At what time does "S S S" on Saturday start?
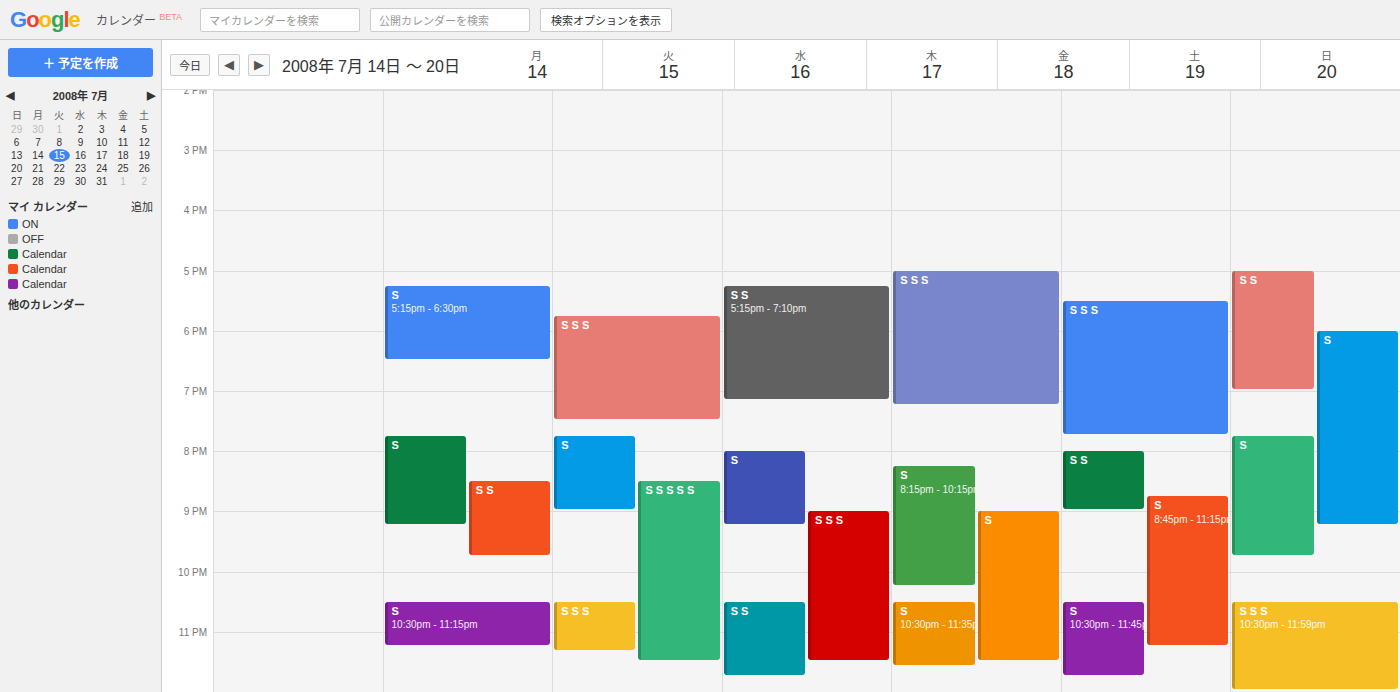
5:30 PM